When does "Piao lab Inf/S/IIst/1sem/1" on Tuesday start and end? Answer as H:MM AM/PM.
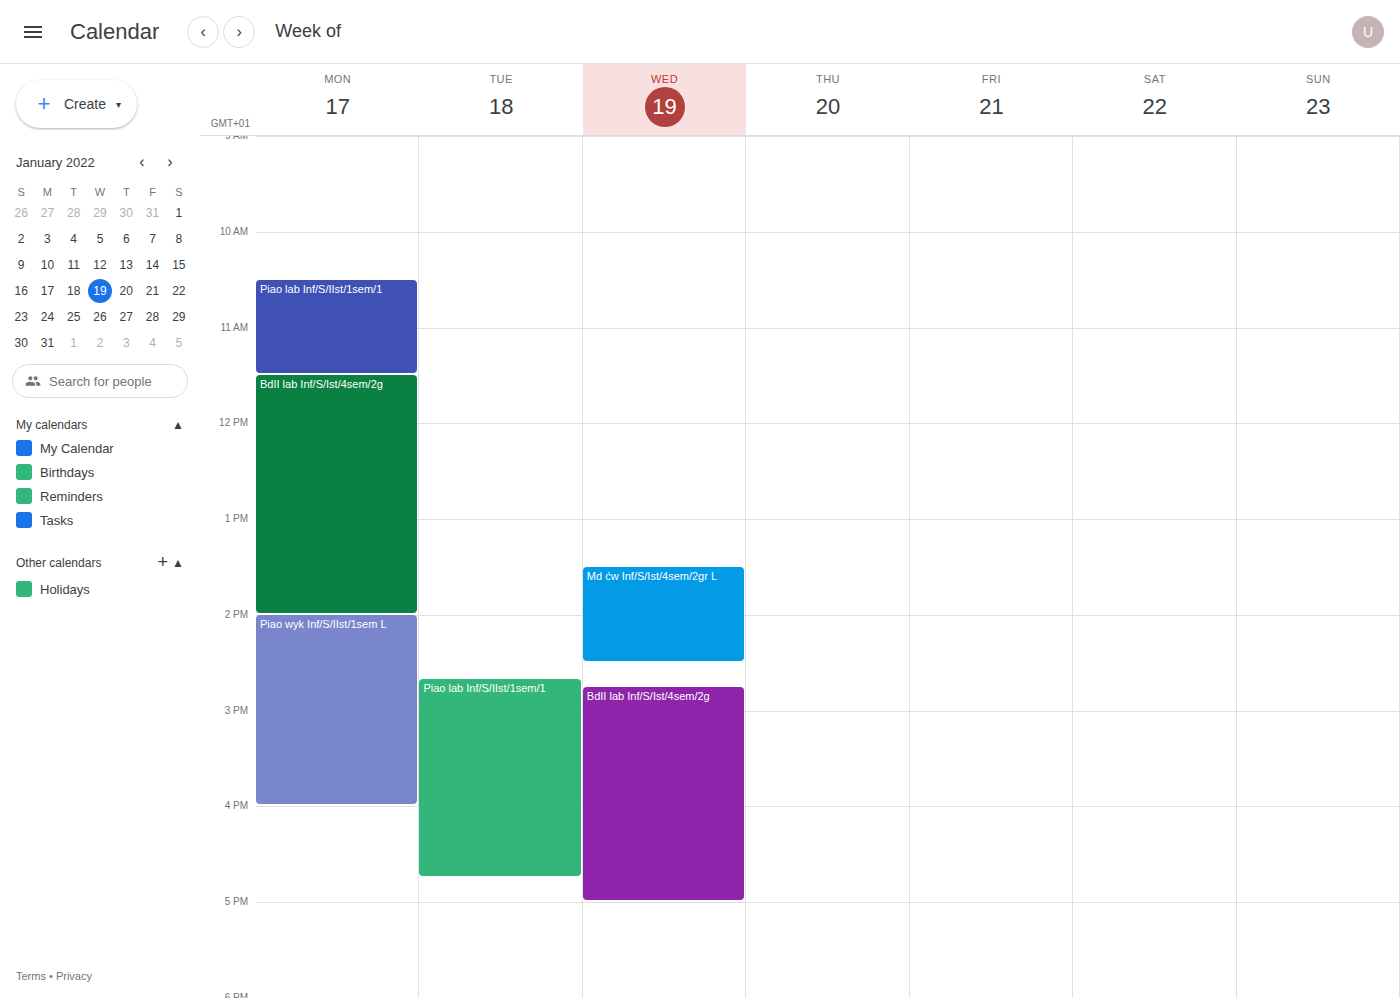
2:40 PM to 4:45 PM